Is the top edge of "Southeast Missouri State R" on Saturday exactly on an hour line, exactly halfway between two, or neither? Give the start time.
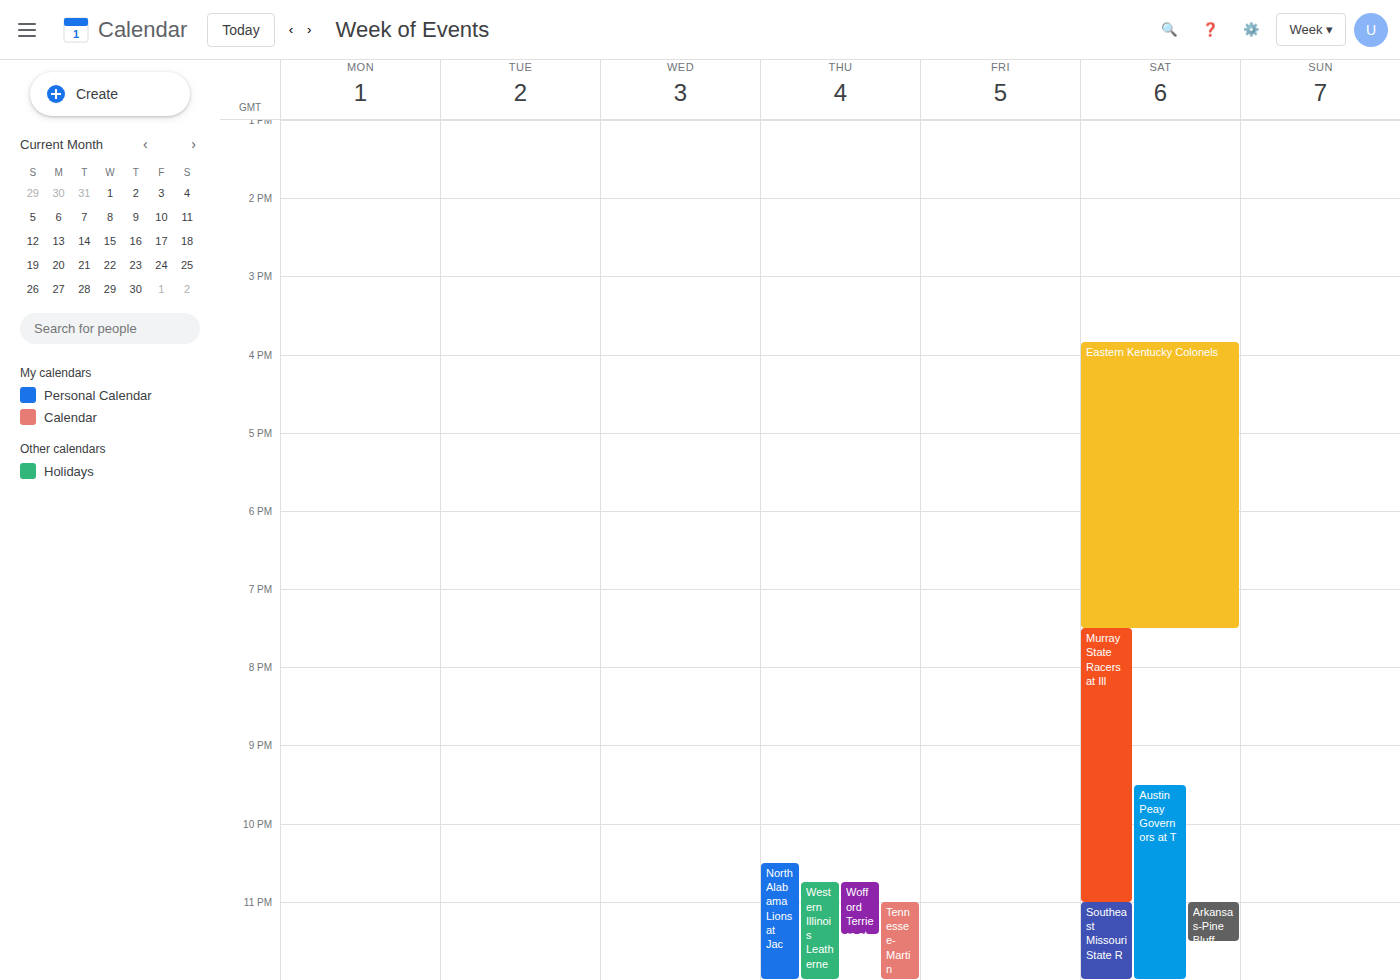
23:00 -- exactly on the 23:00 line.